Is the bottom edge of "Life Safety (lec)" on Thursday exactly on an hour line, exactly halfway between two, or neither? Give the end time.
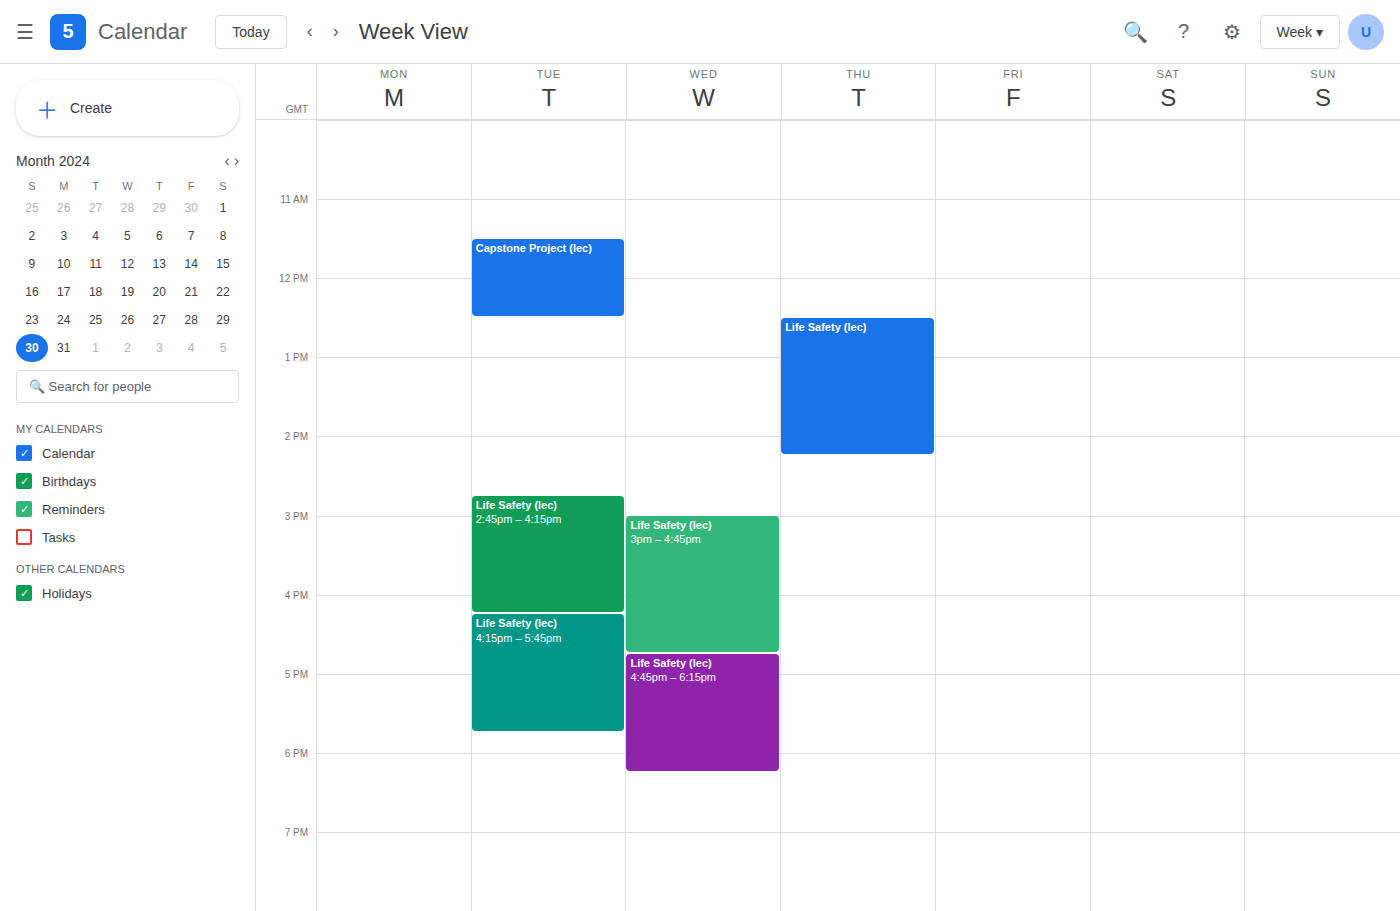
14:15 -- neither: a quarter of the way from the 14:00 line to the 15:00 line.